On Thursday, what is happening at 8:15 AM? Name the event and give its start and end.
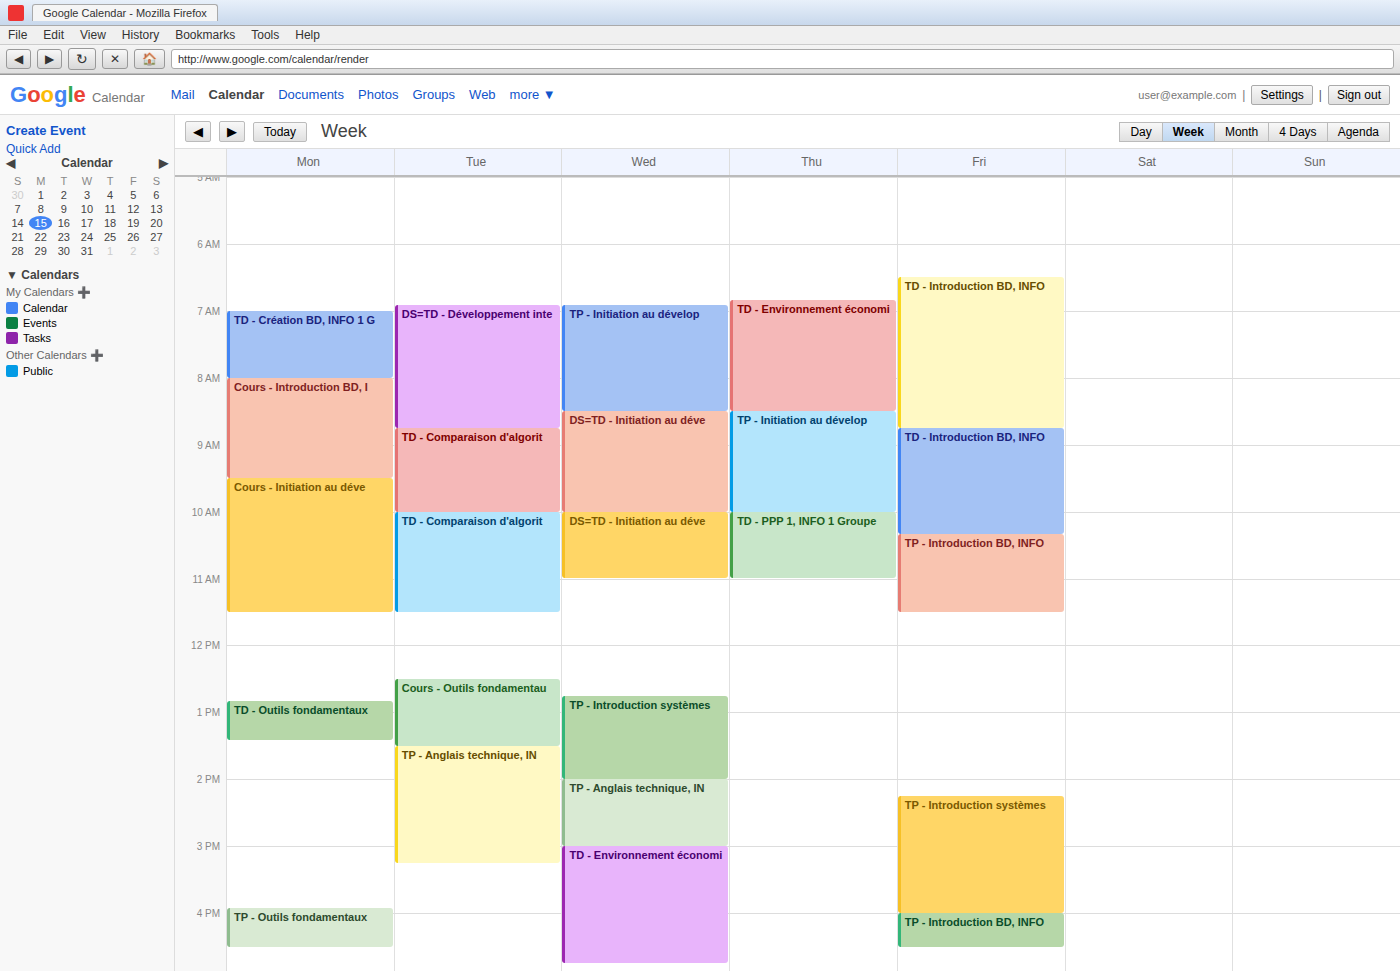
"TD - Environnement économi", 6:50 AM to 8:30 AM